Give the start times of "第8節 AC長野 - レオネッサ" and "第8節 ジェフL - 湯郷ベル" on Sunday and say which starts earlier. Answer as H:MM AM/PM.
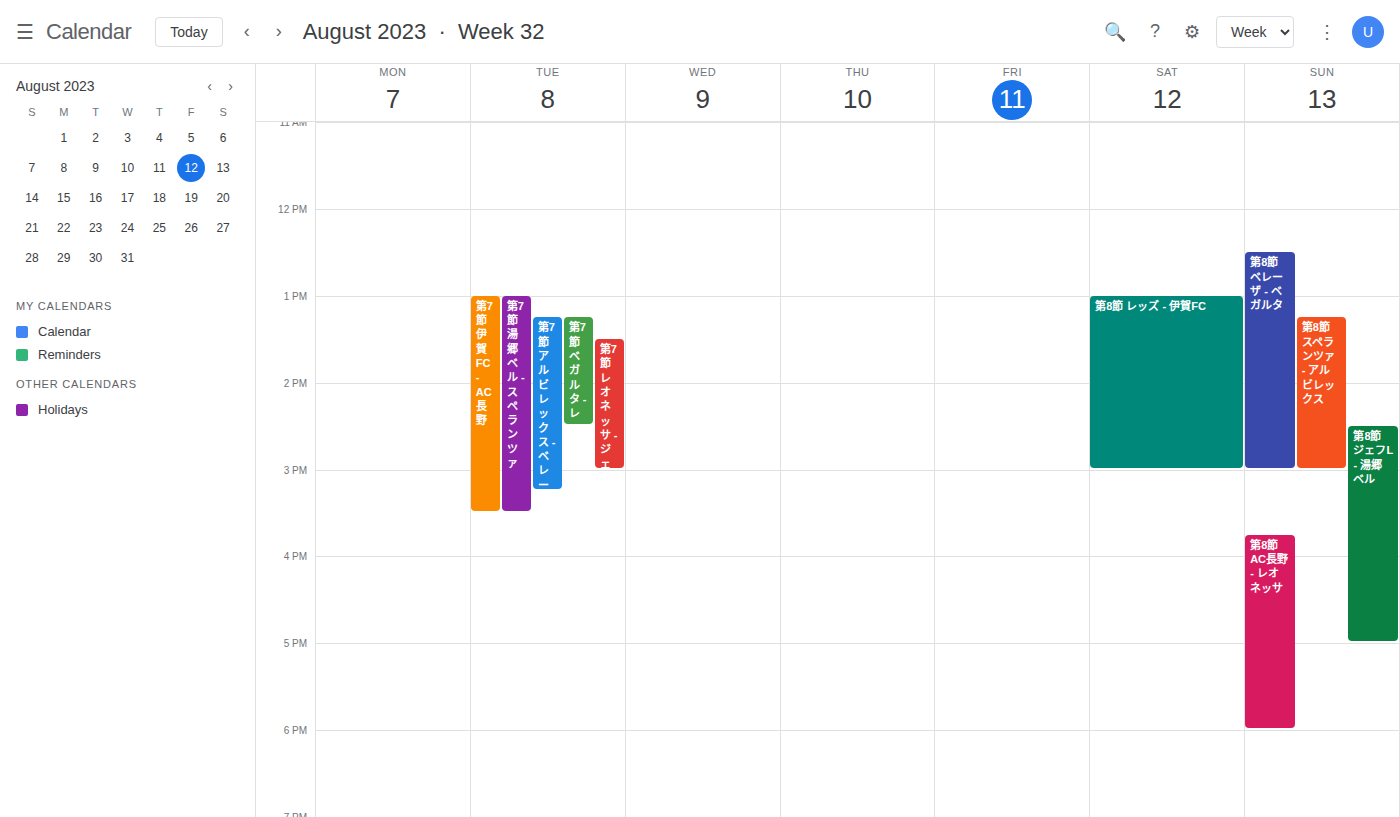
"第8節 ジェフL - 湯郷ベル" 2:30 PM; "第8節 AC長野 - レオネッサ" 3:45 PM.